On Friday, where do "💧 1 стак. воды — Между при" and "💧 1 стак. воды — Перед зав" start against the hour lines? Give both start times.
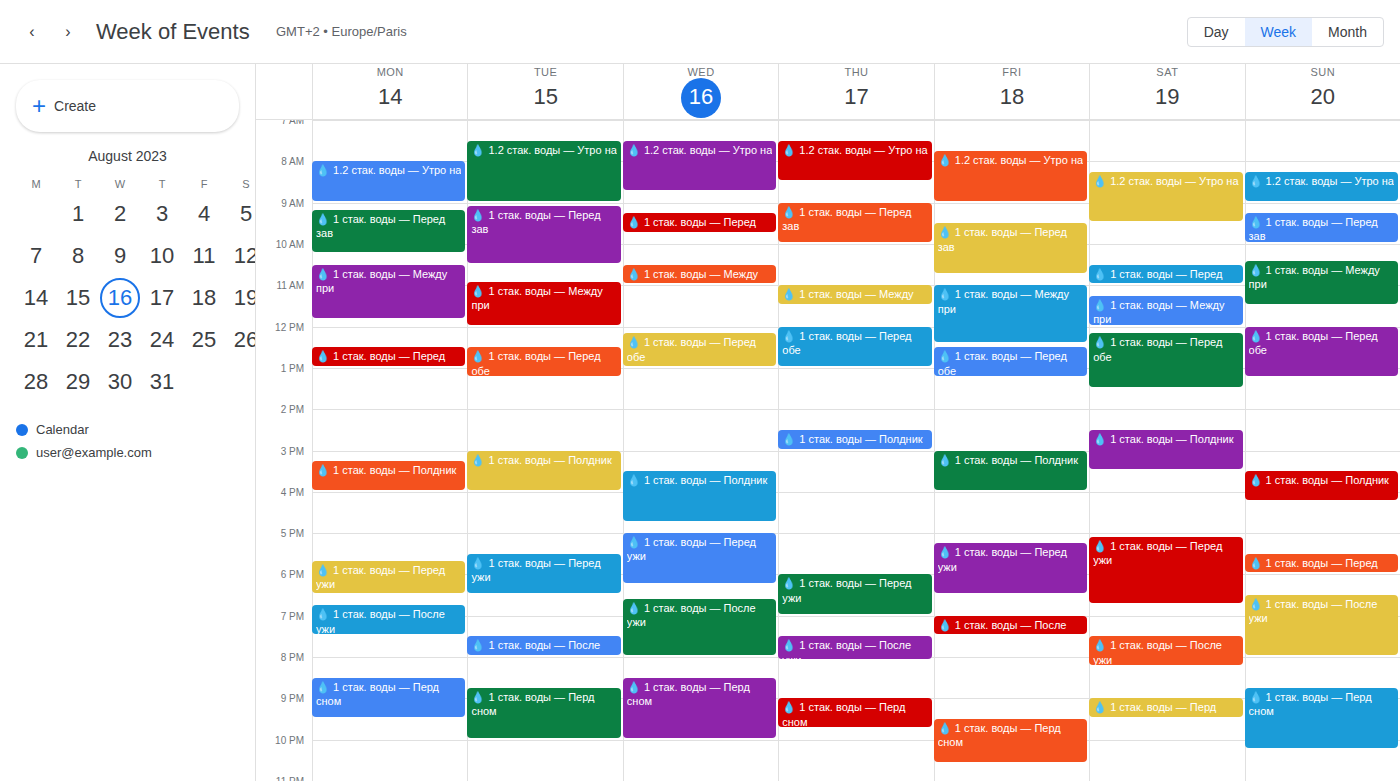
"💧 1 стак. воды — Между при": 11:00 AM, exactly on the 11 AM line. "💧 1 стак. воды — Перед зав": 9:30 AM, halfway between the 9 AM and 10 AM lines.